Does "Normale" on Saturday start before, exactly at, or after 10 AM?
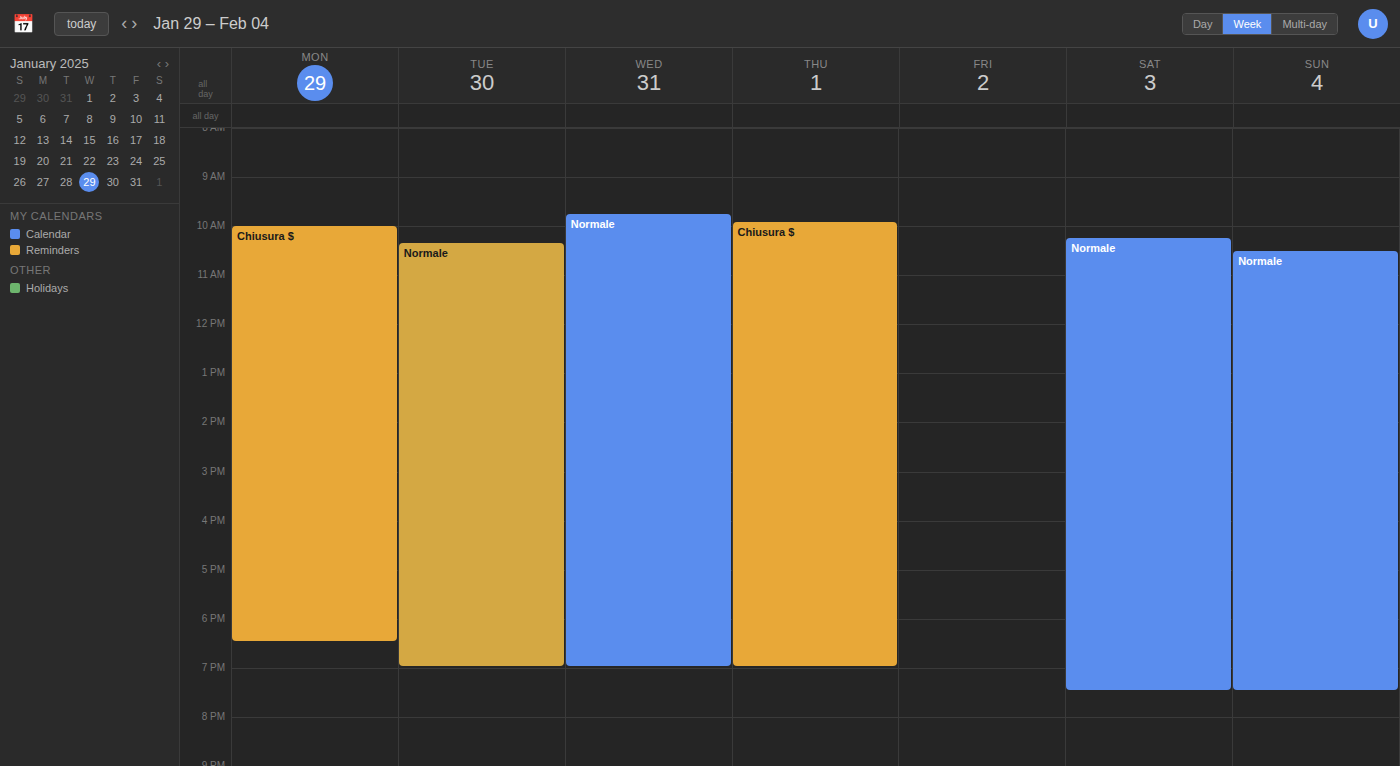
10:15 AM -- after 10 AM, 15 minutes below the 10 AM line.